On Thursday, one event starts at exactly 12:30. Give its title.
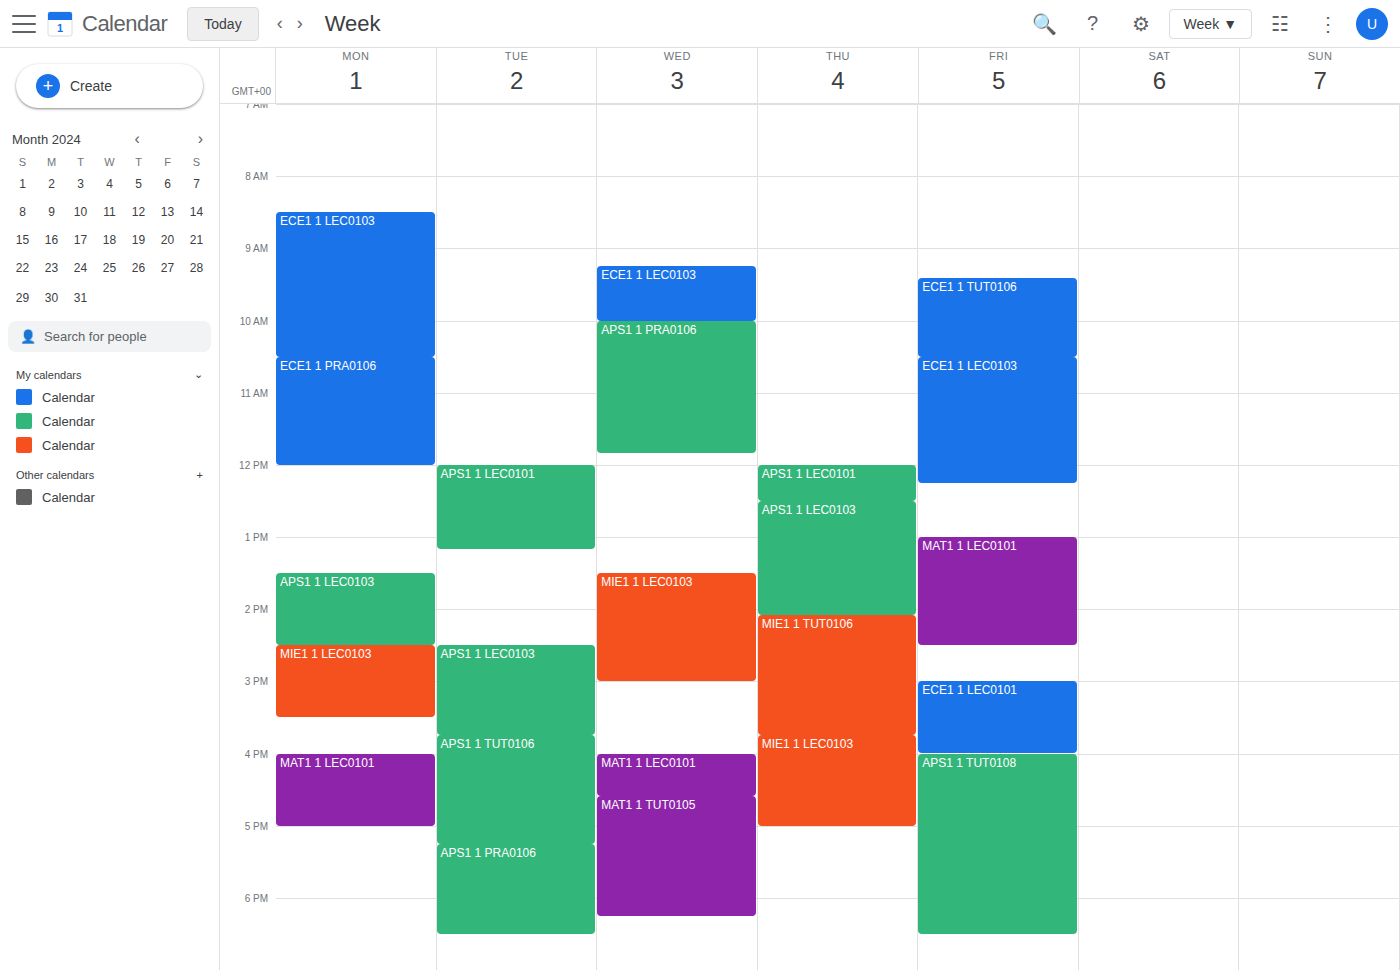
"APS1 1 LEC0103"